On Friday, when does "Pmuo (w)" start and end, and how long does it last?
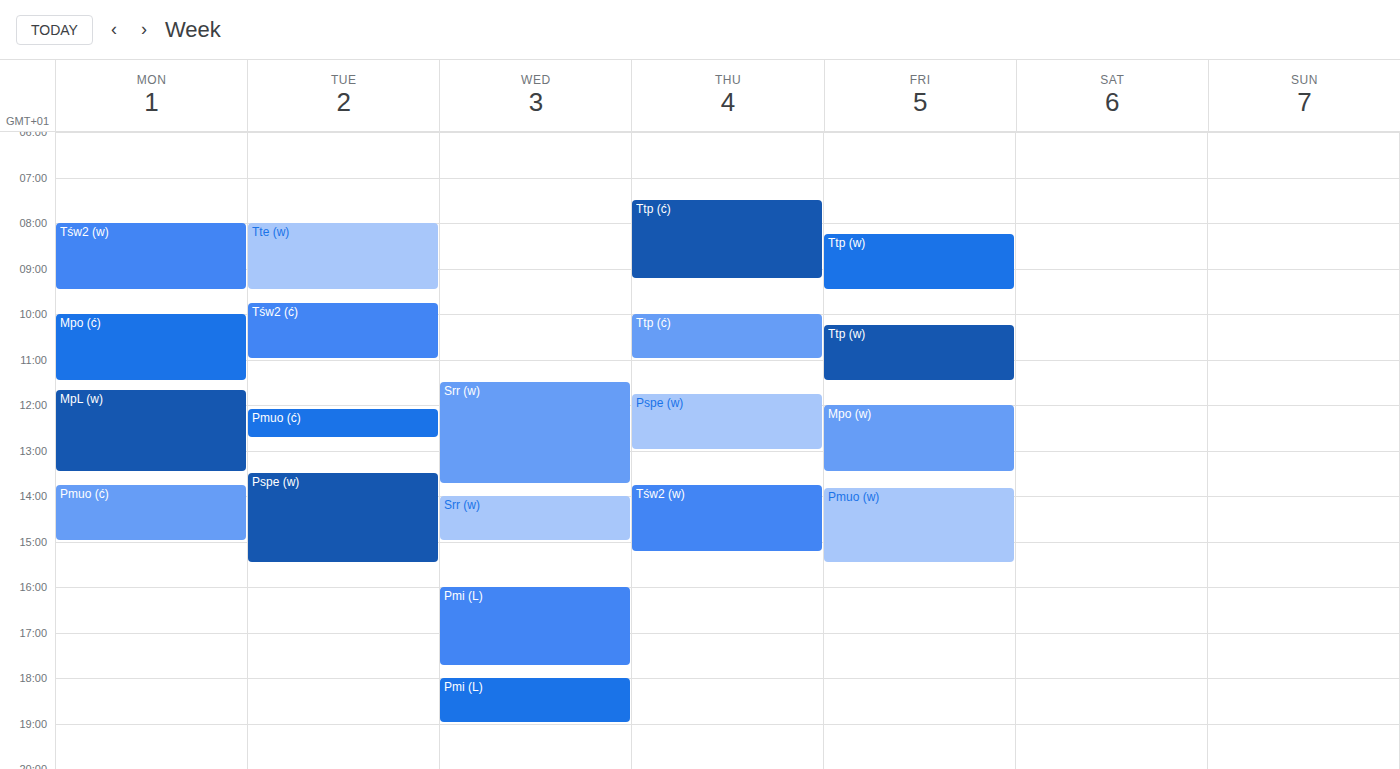
13:50 to 15:30, 1 hour 40 minutes